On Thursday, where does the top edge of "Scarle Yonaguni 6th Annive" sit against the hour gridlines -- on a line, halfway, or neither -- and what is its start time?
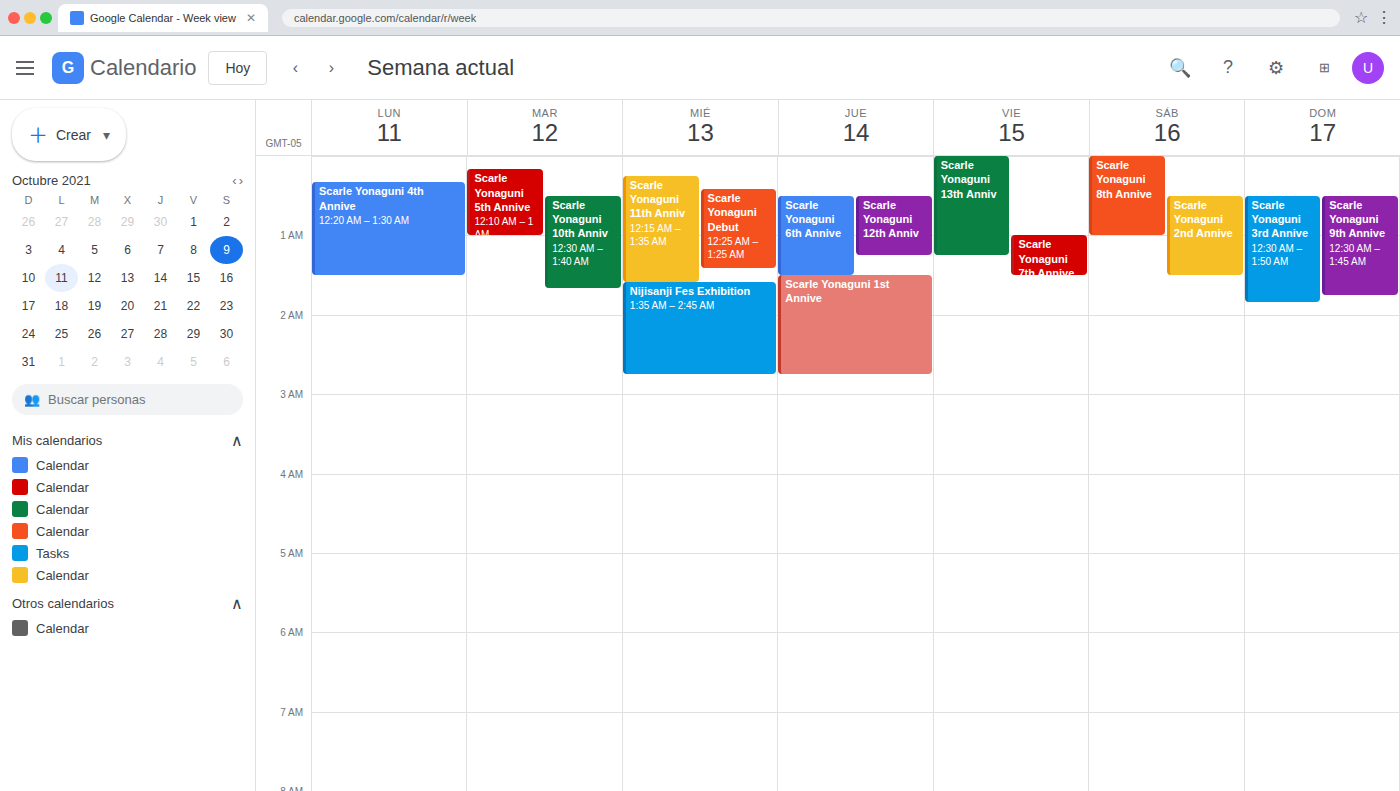
12:30 AM -- halfway between the 12 AM and 1 AM lines.